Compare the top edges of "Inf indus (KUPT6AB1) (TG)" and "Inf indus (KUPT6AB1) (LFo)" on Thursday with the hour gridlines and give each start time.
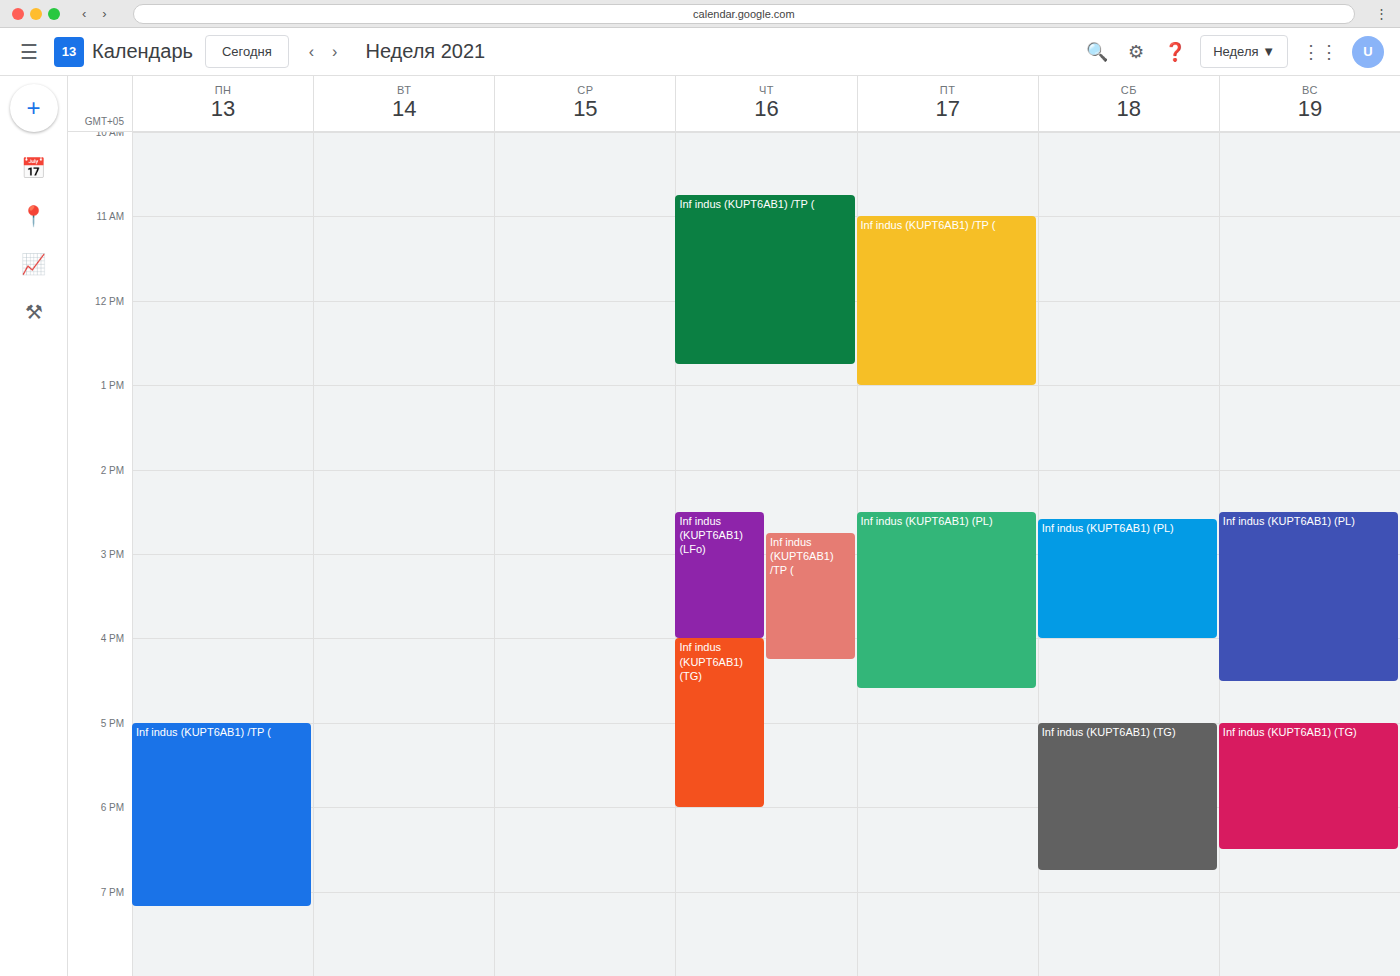
"Inf indus (KUPT6AB1) (TG)": 4:00 PM, exactly on the 4 PM line. "Inf indus (KUPT6AB1) (LFo)": 2:30 PM, halfway between the 2 PM and 3 PM lines.